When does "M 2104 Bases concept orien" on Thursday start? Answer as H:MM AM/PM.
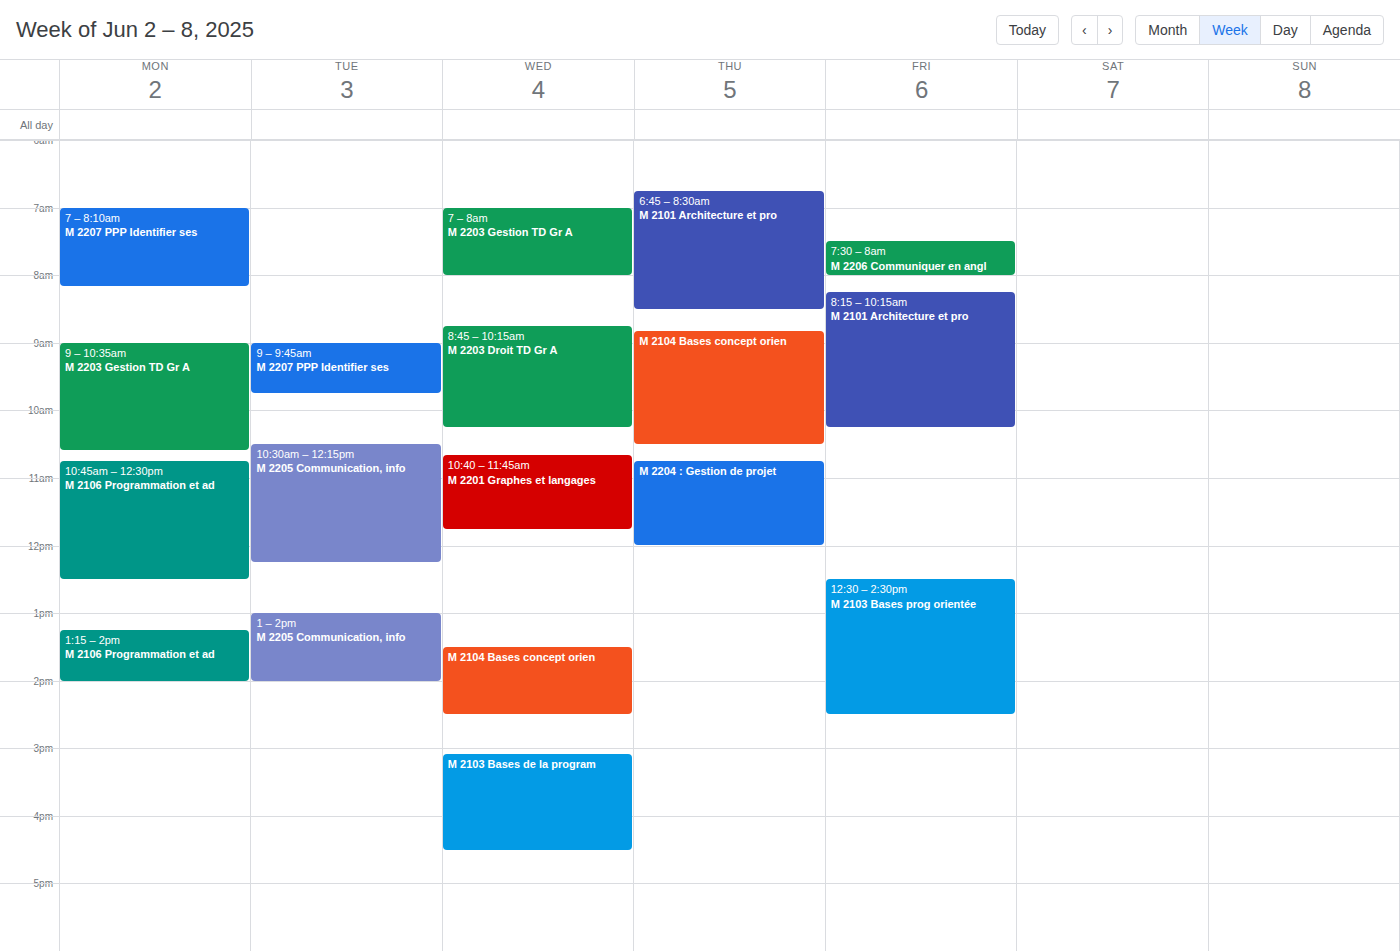
8:50 AM